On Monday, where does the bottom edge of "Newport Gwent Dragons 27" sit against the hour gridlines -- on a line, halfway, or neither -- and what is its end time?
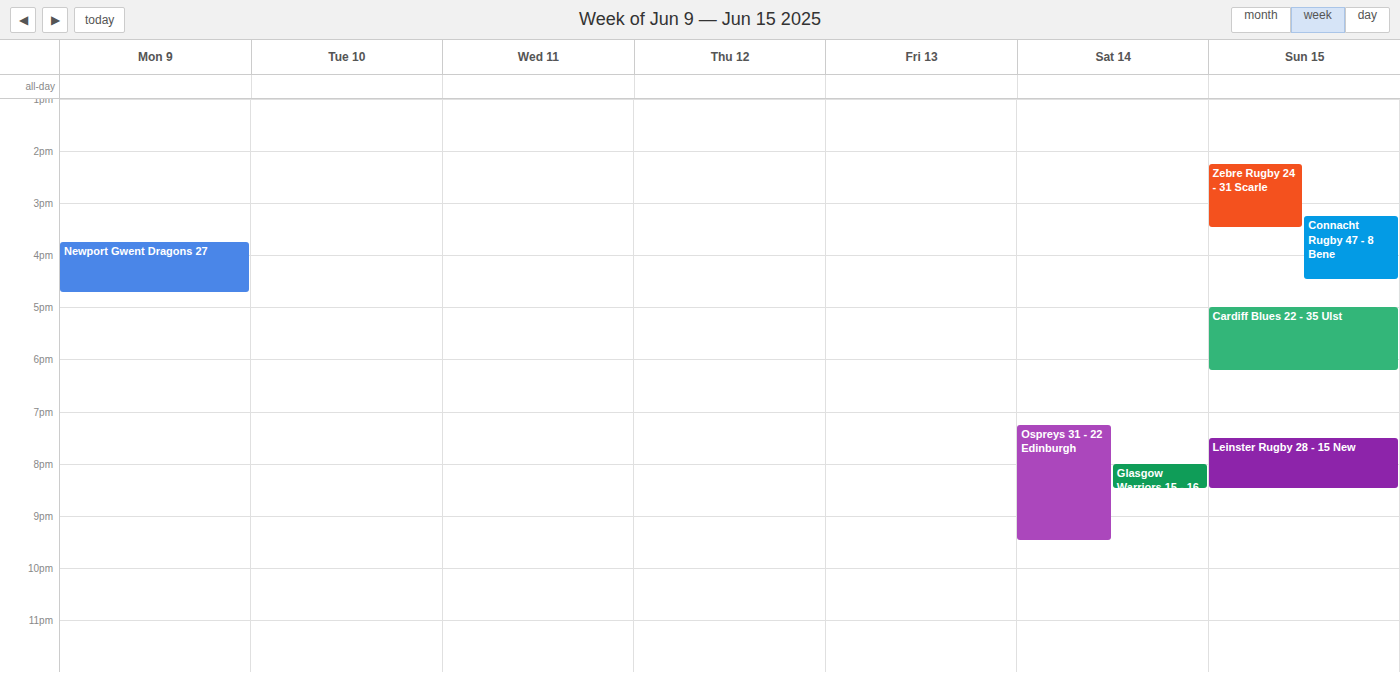
4:45 PM -- neither: three quarters of the way from the 4 PM line to the 5 PM line.